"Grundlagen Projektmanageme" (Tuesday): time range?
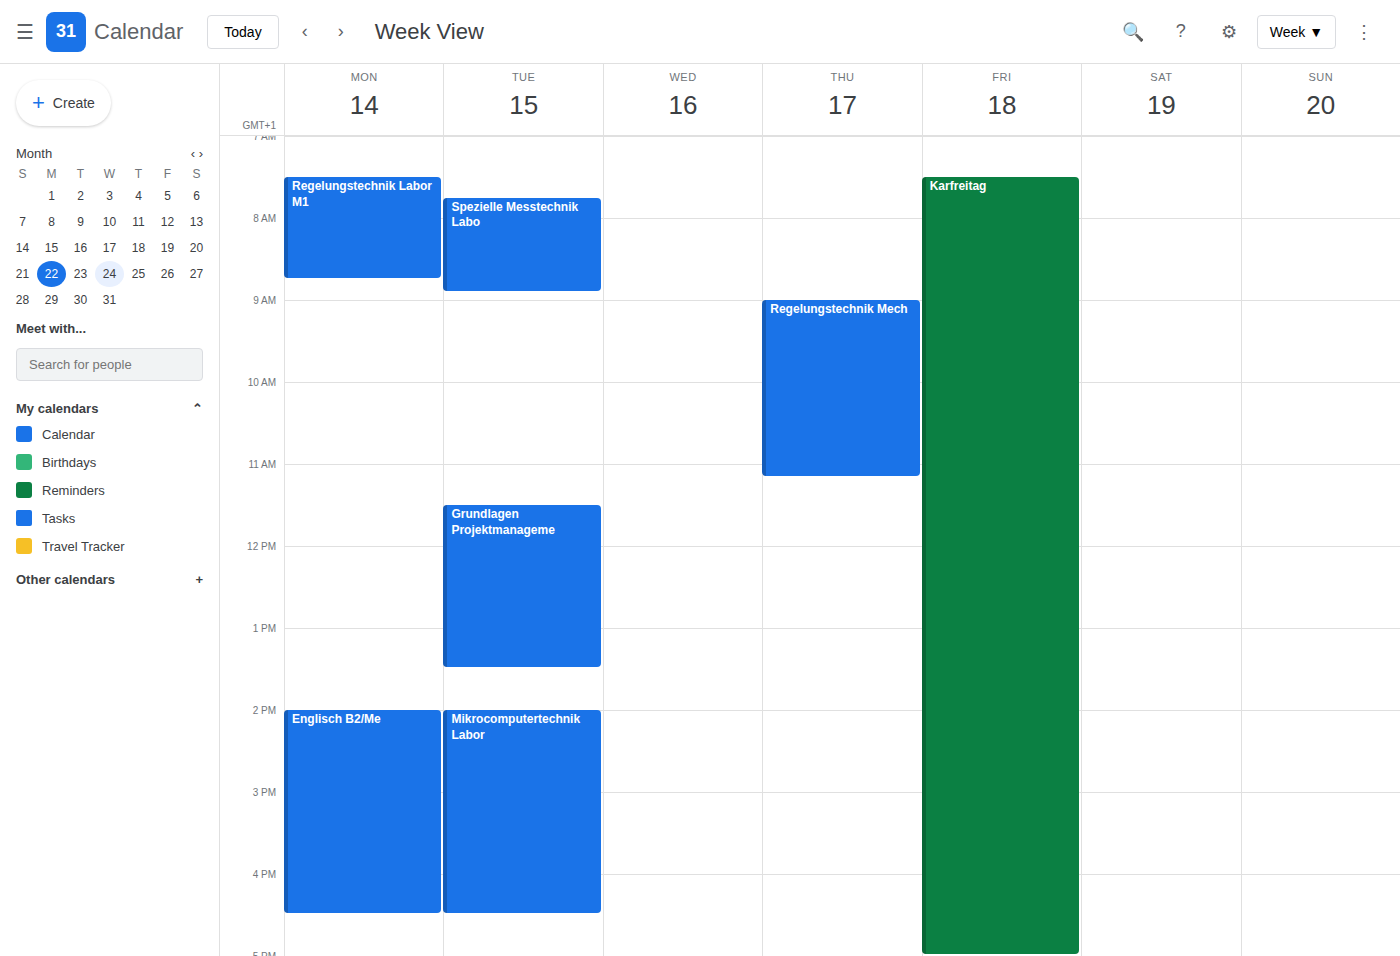
11:30 to 13:30